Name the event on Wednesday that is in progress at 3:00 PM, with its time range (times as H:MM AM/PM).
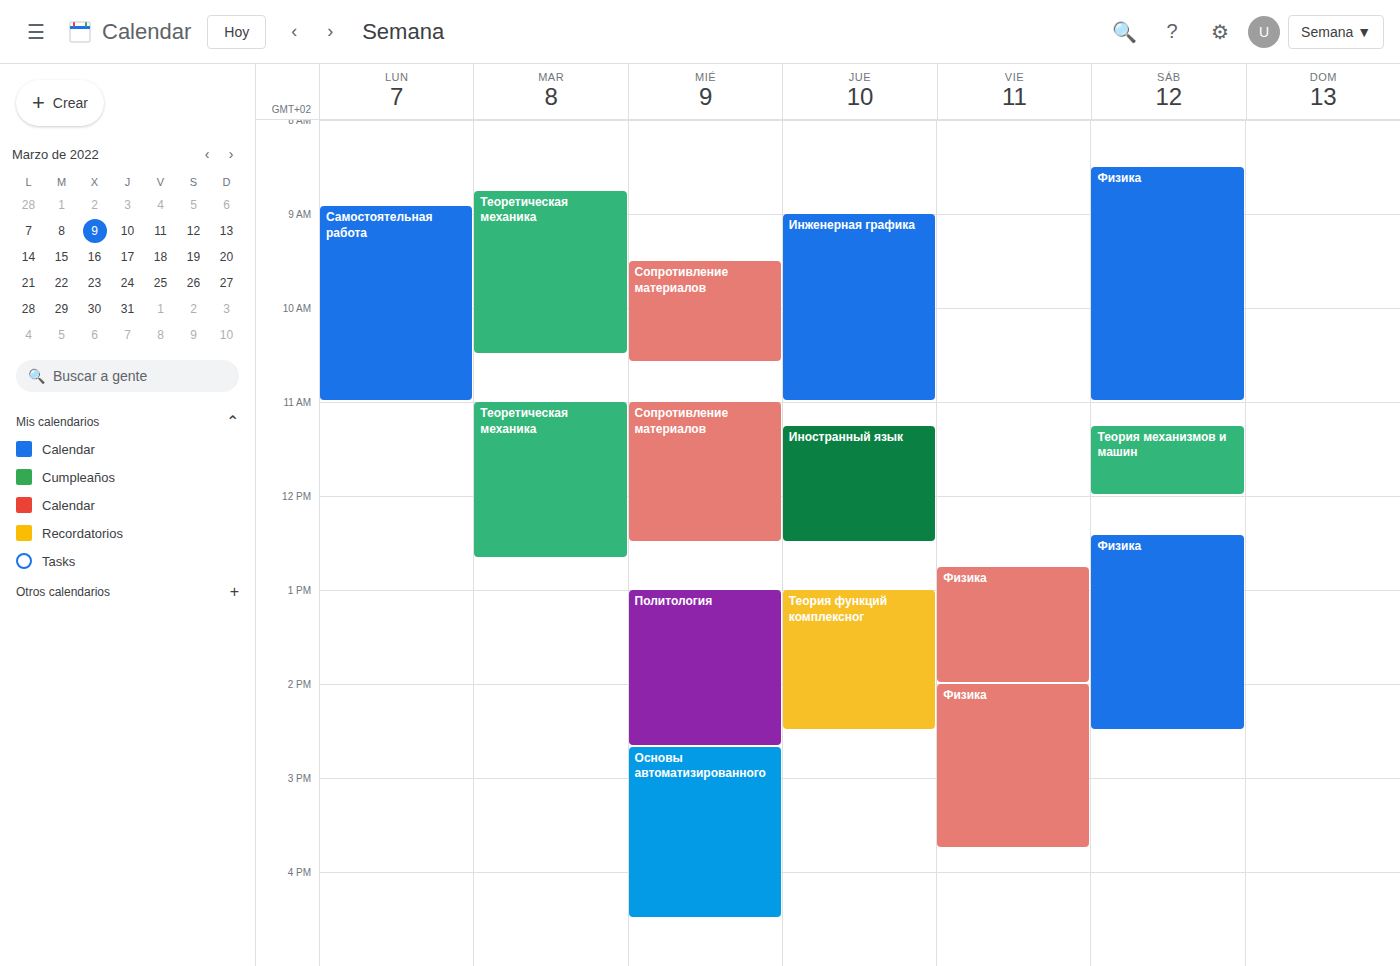
"Основы автоматизированного", 2:40 PM to 4:30 PM